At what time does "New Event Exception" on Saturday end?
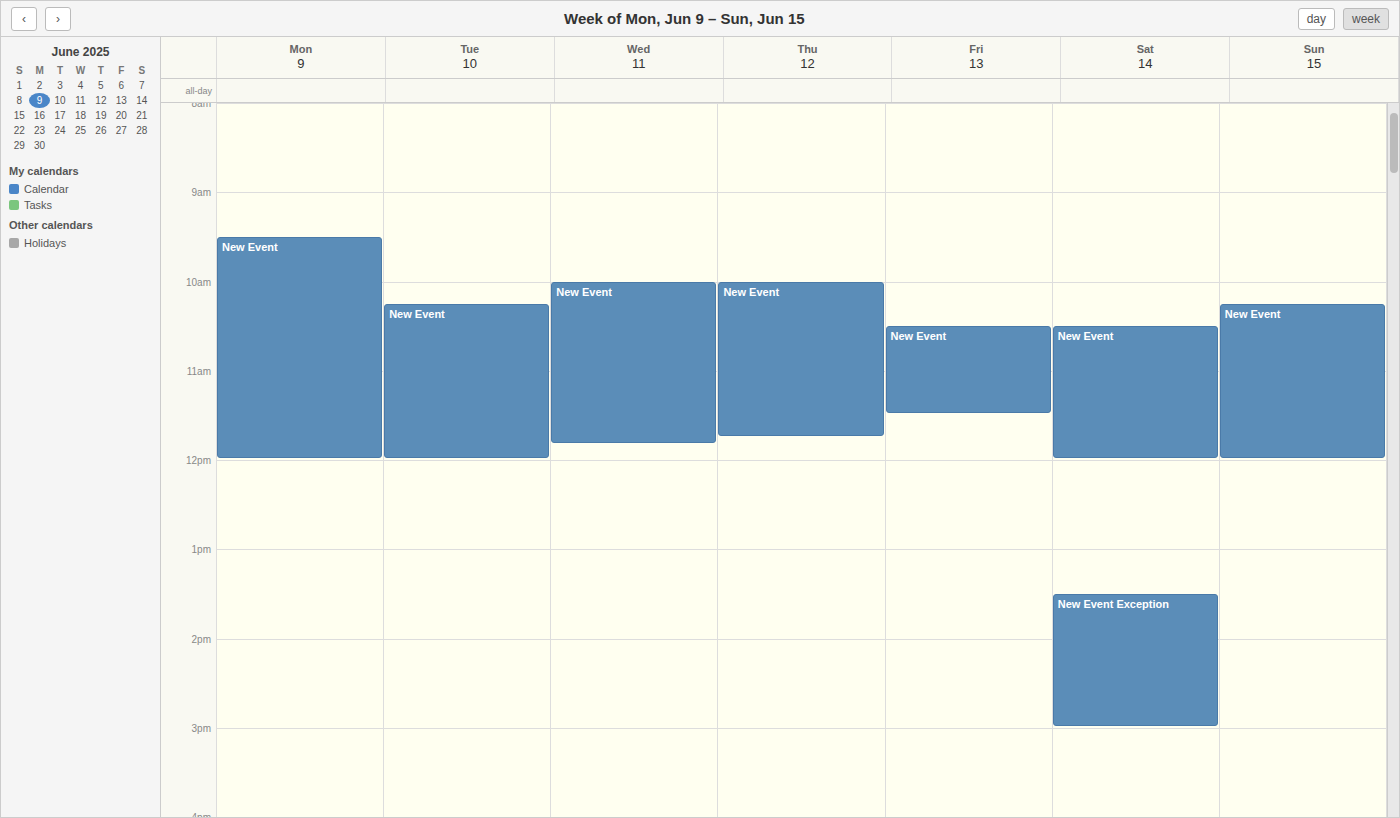
3:00 PM